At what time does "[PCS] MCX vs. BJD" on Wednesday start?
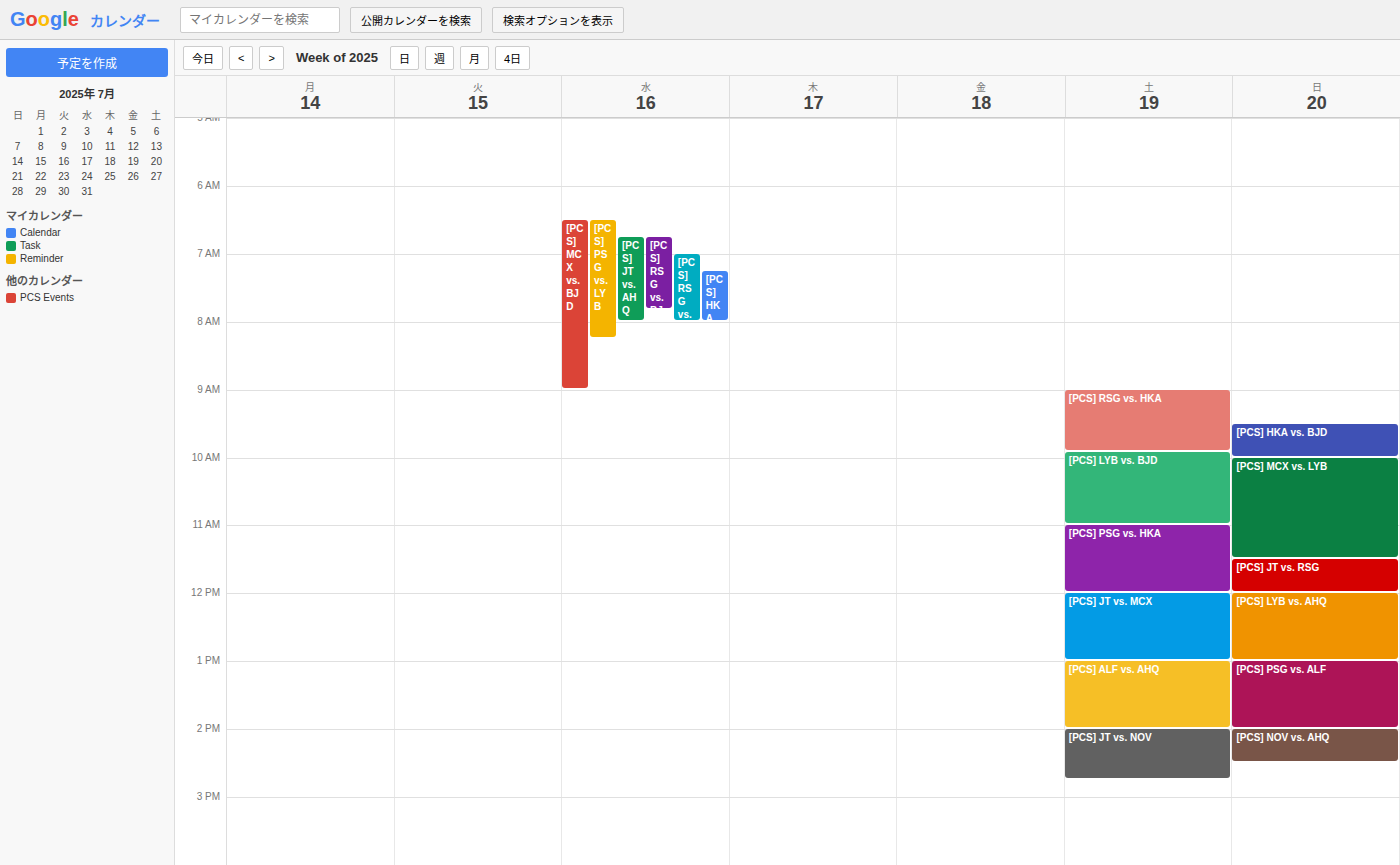
06:30